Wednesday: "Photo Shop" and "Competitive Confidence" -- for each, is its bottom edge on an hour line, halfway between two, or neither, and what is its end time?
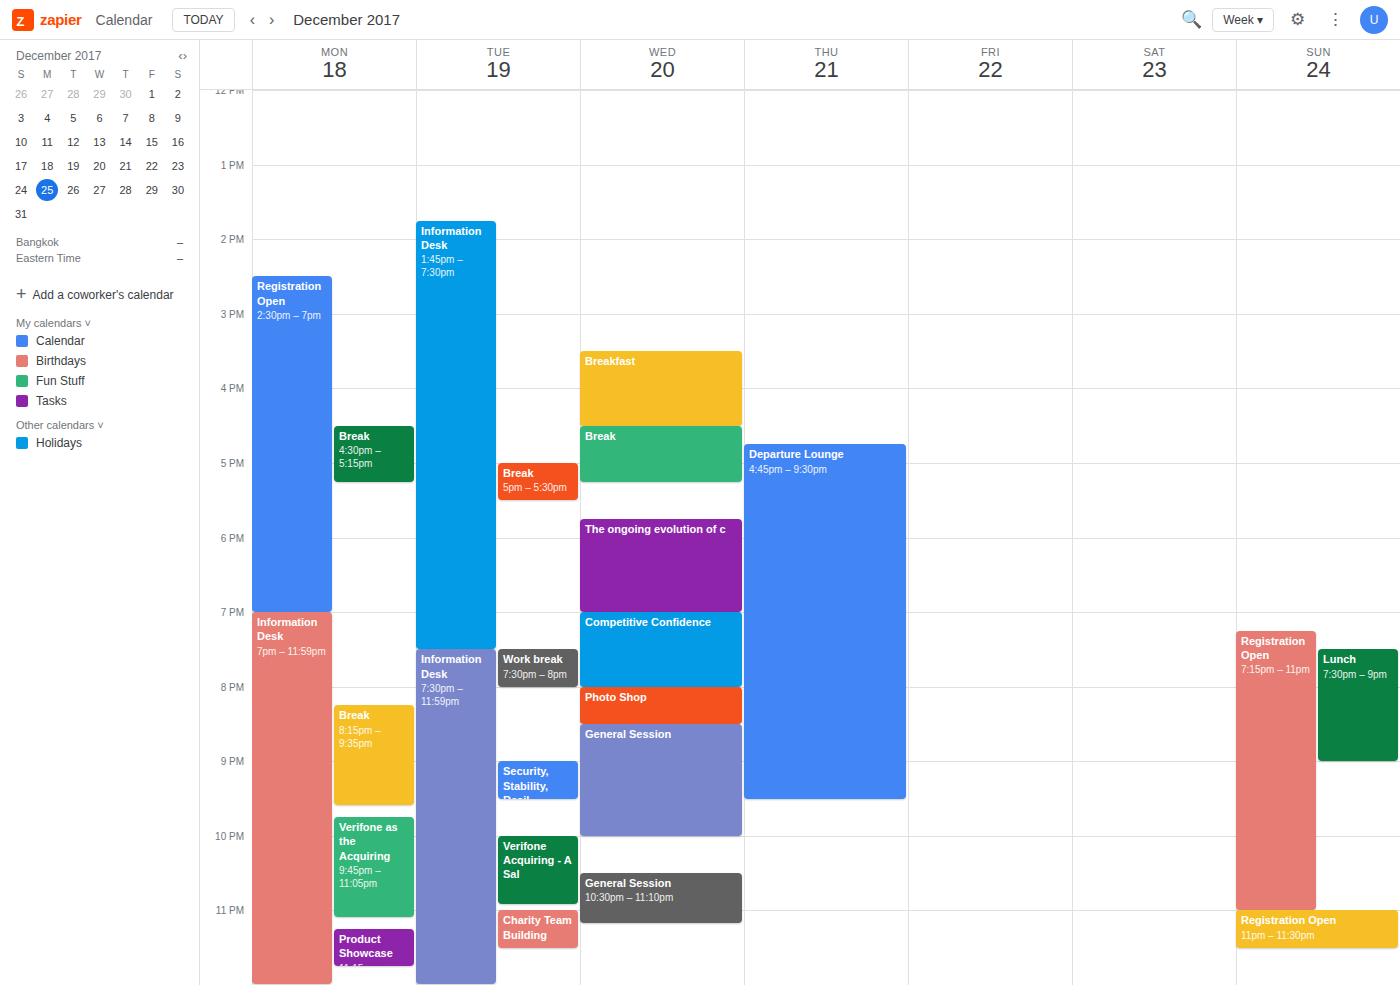
"Photo Shop": 20:30, halfway between the 20:00 and 21:00 lines. "Competitive Confidence": 20:00, exactly on the 20:00 line.